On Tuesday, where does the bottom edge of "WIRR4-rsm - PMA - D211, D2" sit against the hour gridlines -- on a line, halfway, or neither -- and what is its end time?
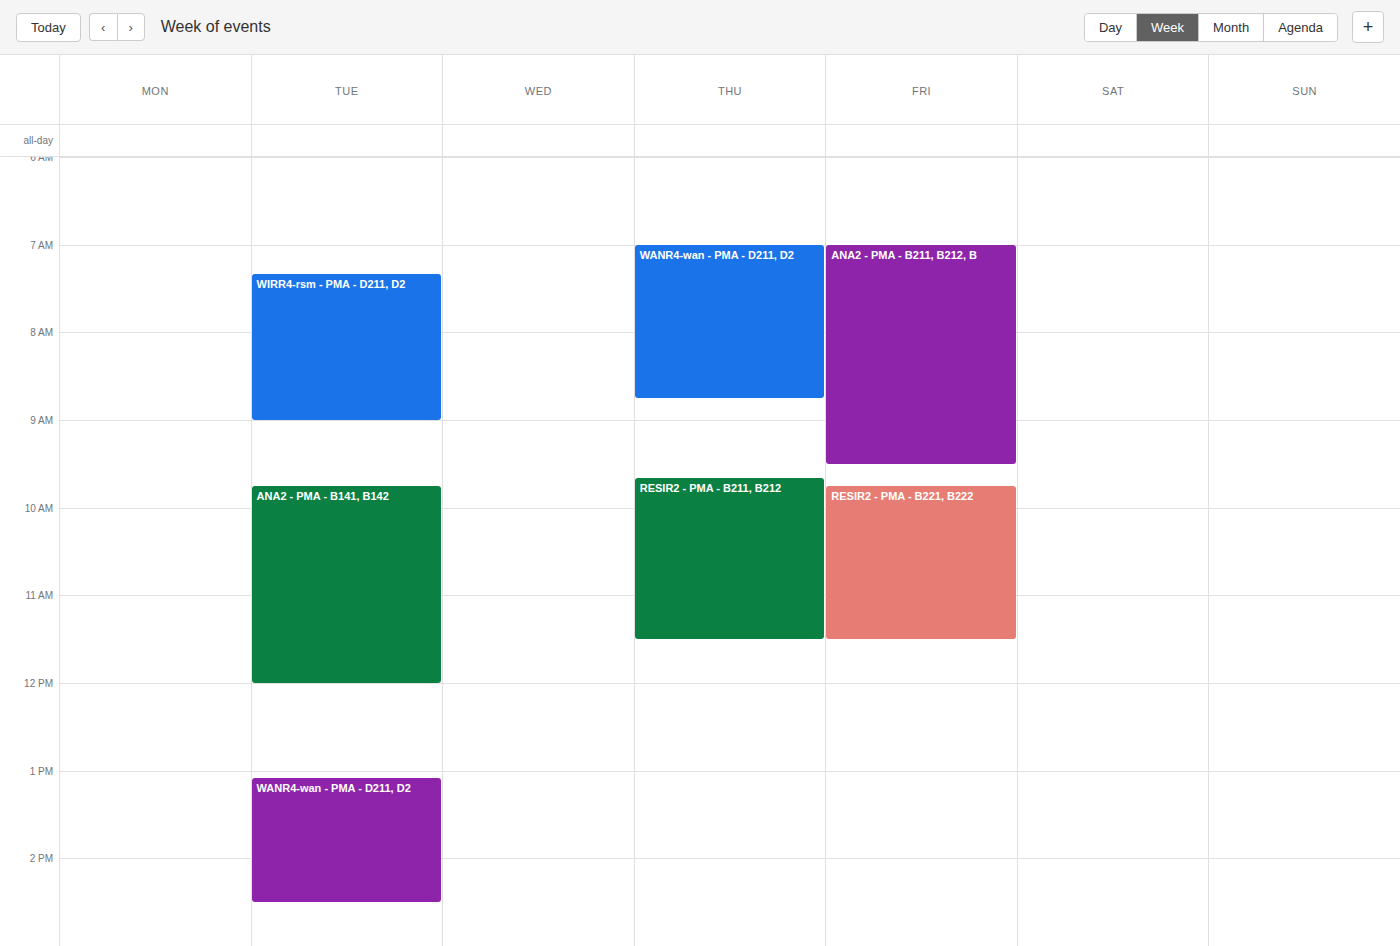
9:00 AM -- exactly on the 9 AM line.